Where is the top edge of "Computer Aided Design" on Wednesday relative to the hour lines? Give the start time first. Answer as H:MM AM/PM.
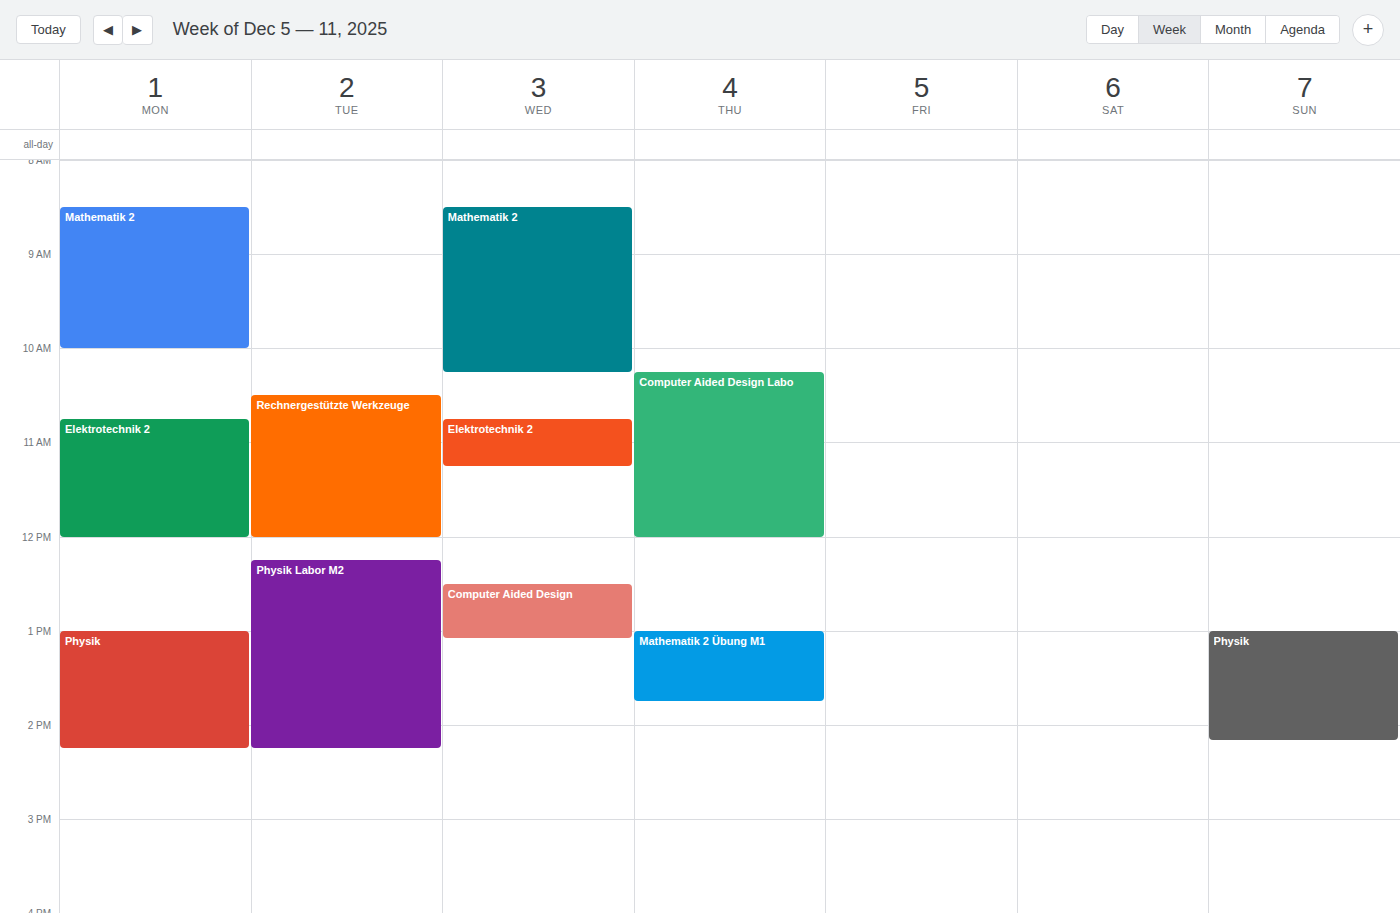
12:30 PM -- halfway between the 12 PM and 1 PM lines.